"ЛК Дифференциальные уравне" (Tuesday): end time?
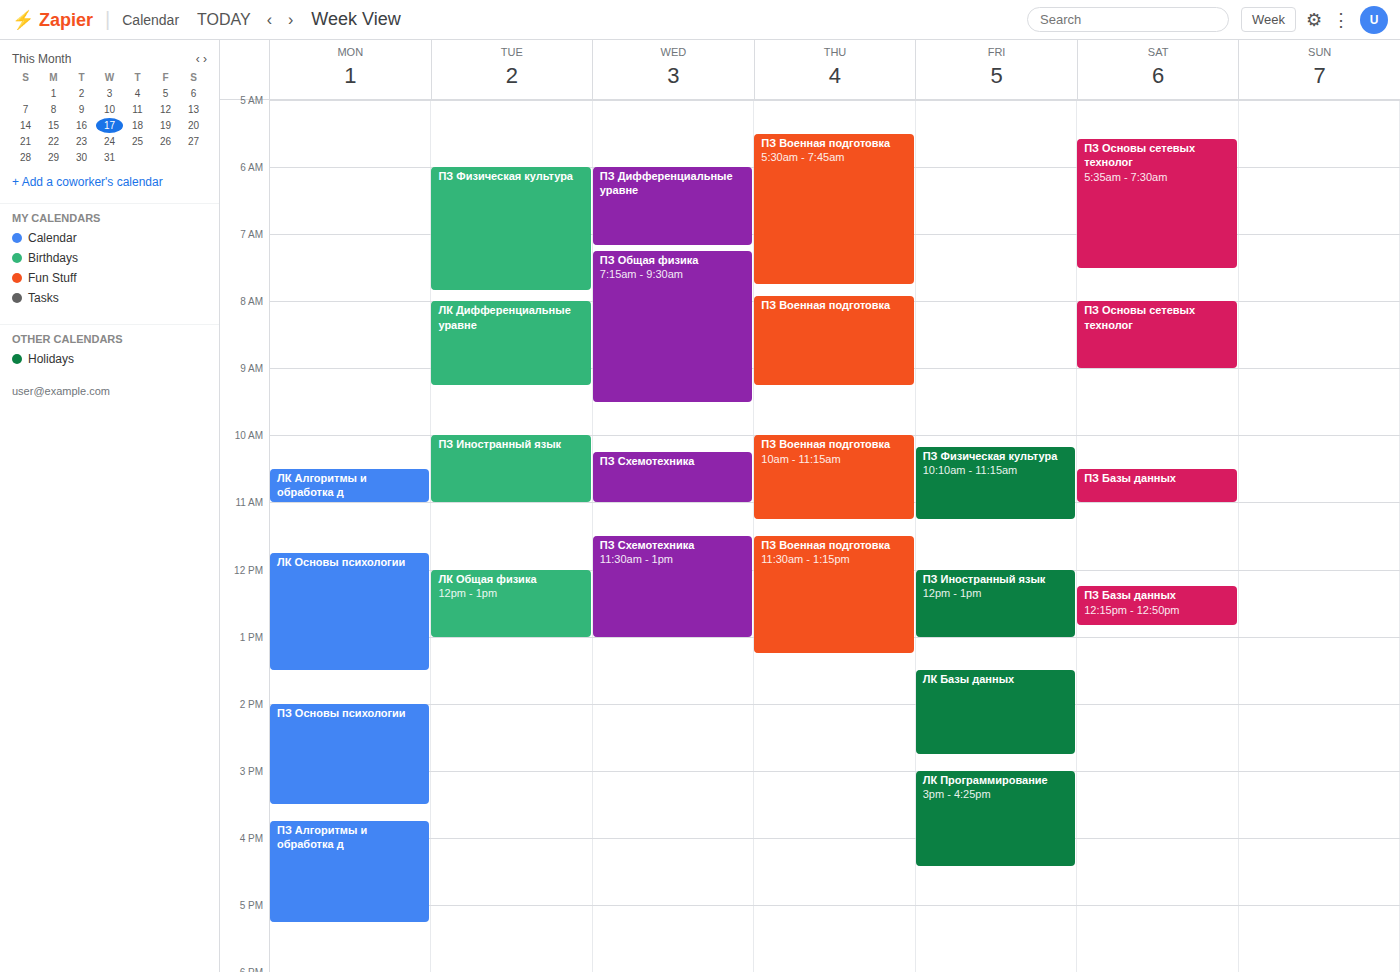
09:15